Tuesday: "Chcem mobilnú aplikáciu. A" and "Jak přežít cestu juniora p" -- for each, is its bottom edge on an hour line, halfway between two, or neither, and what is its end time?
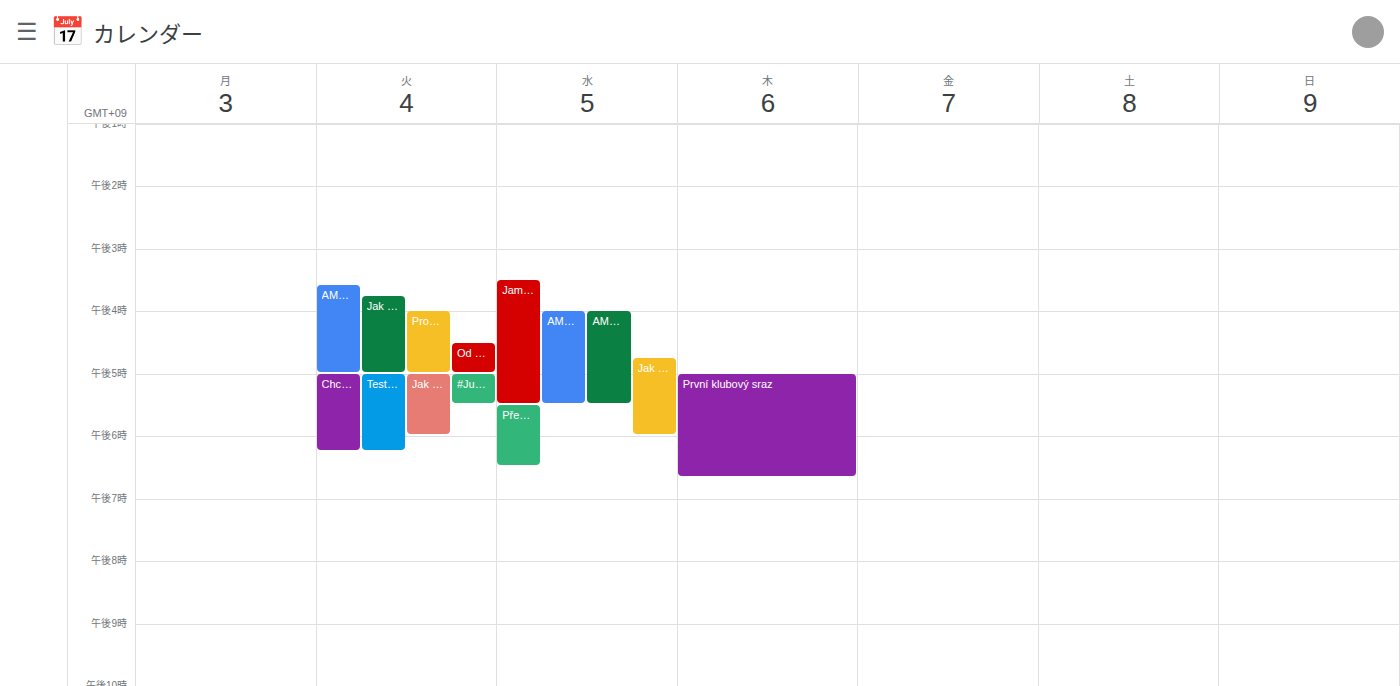
"Chcem mobilnú aplikáciu. A": 6:15 PM, neither: a quarter of the way from the 6 PM line to the 7 PM line. "Jak přežít cestu juniora p": 6:00 PM, exactly on the 6 PM line.